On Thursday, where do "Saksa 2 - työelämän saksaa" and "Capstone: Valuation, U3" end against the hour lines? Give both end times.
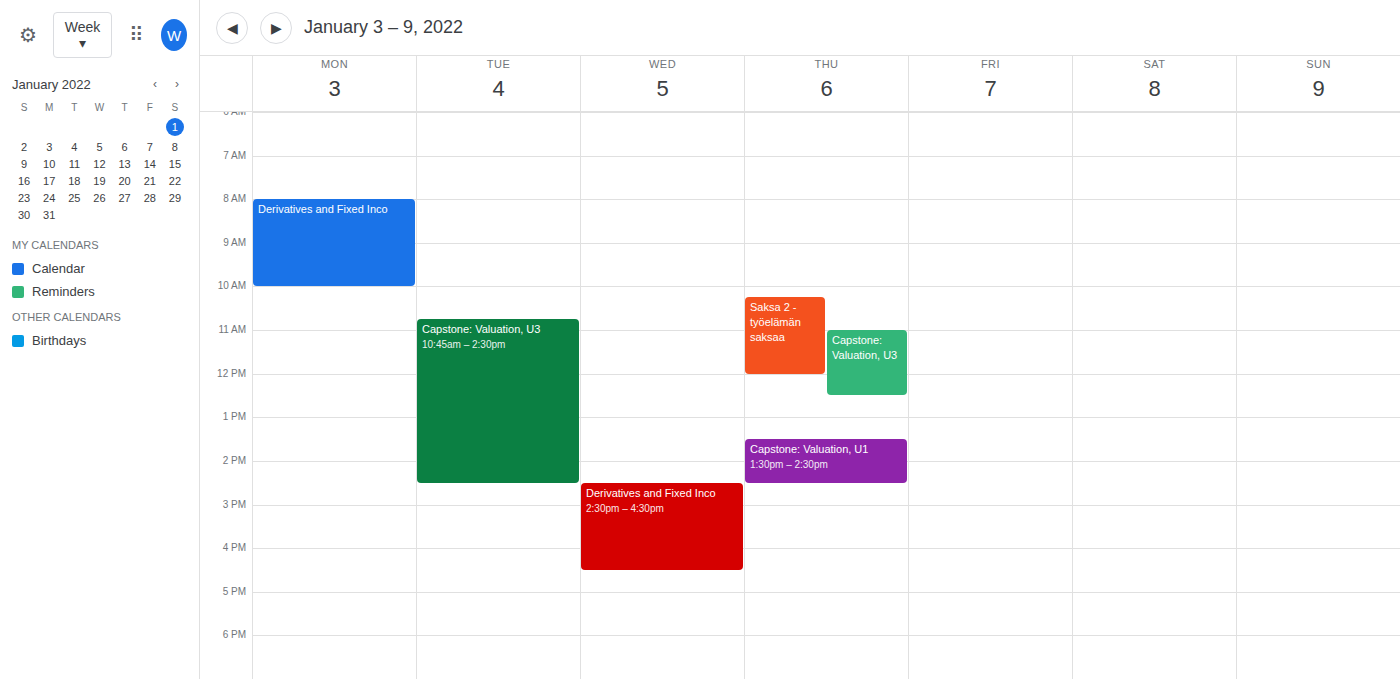
"Saksa 2 - työelämän saksaa": 12:00 PM, exactly on the 12 PM line. "Capstone: Valuation, U3": 12:30 PM, halfway between the 12 PM and 1 PM lines.